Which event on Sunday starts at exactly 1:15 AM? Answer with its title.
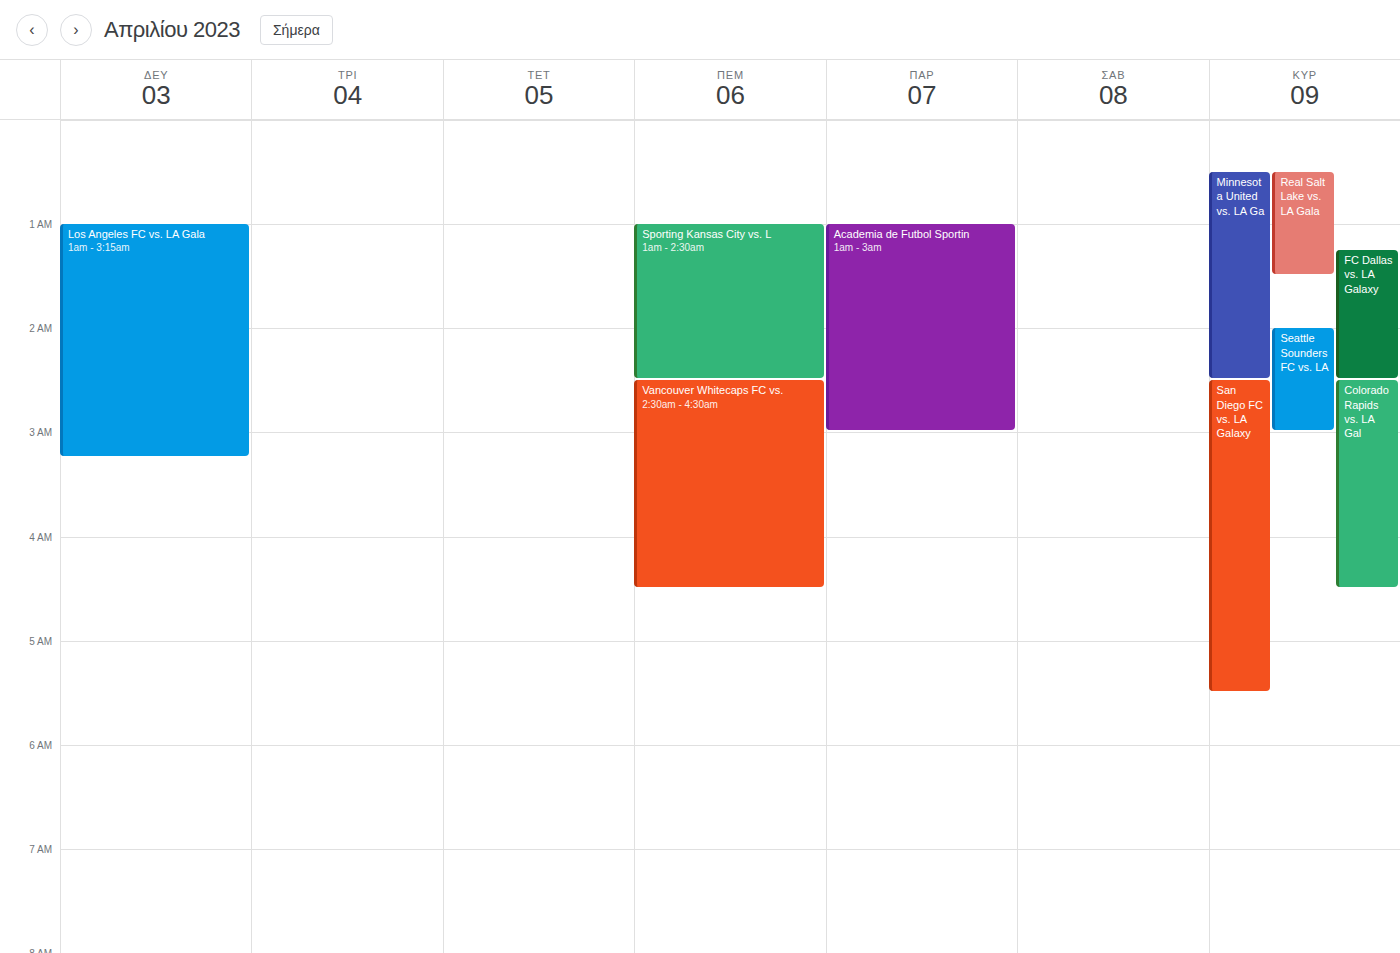
"FC Dallas vs. LA Galaxy"